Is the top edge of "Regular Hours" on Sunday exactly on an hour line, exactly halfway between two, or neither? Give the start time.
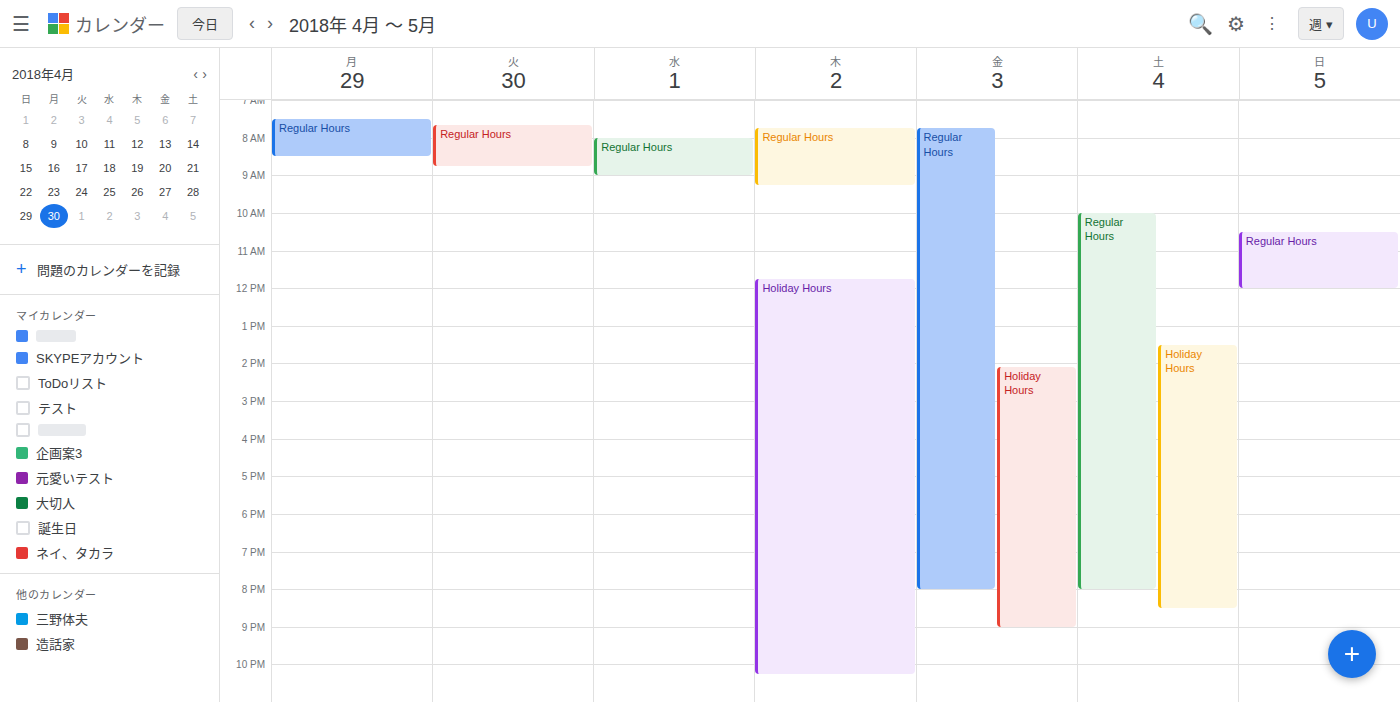
10:30 AM -- halfway between the 10 AM and 11 AM lines.